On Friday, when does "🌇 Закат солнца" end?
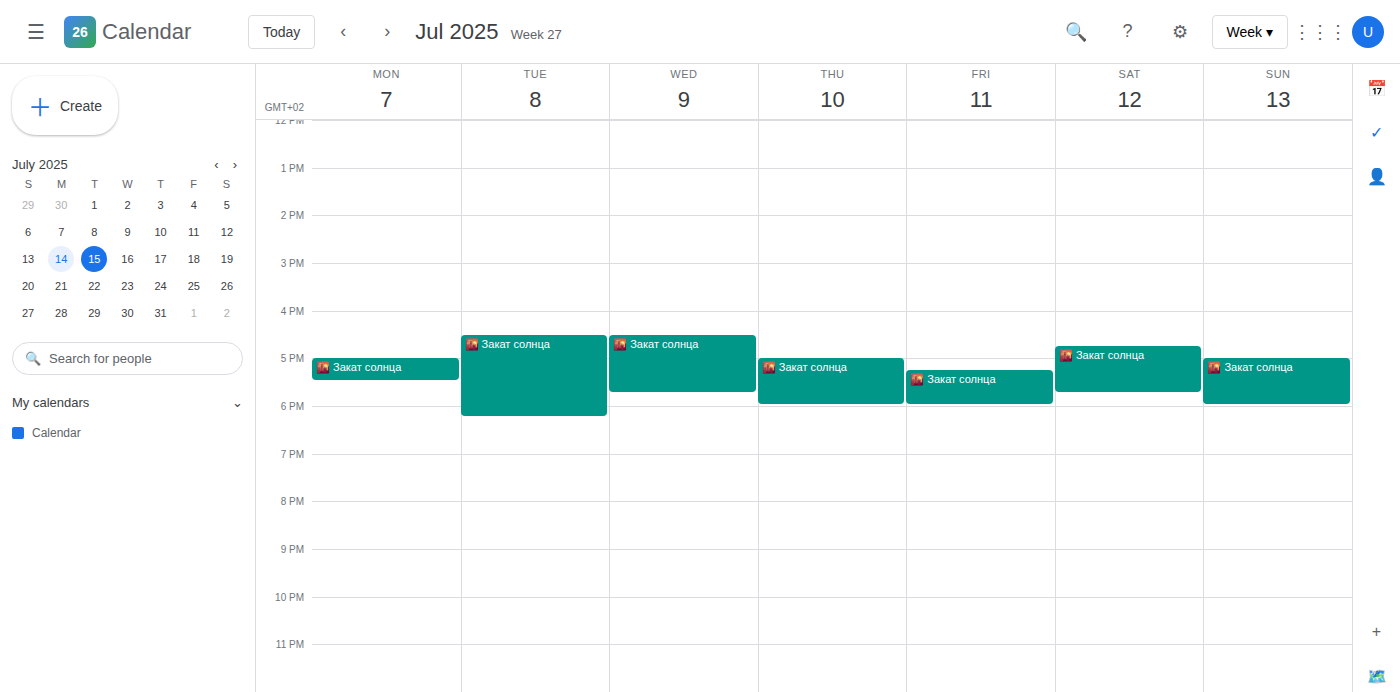
6:00 PM